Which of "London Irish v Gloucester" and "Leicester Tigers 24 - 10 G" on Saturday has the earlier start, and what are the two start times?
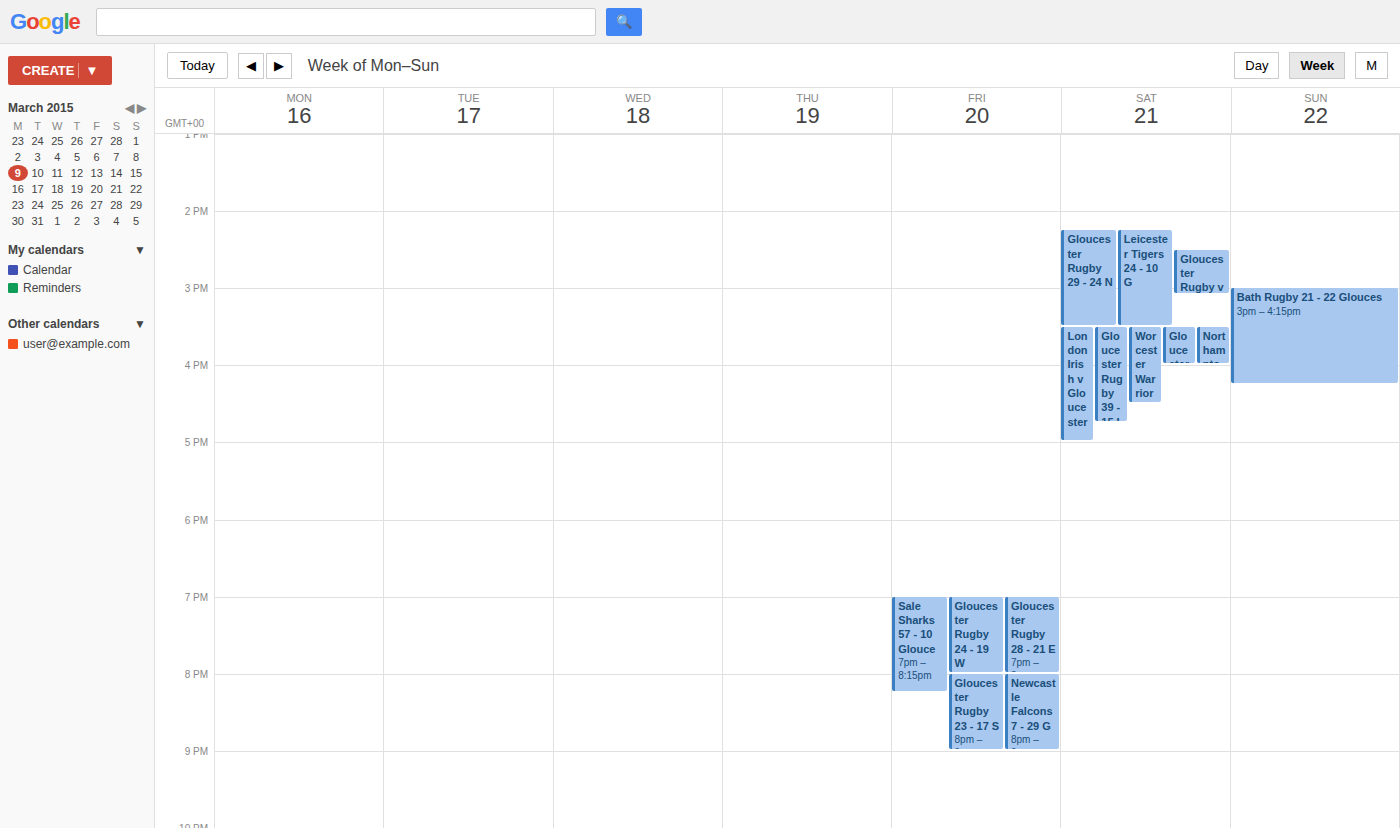
"Leicester Tigers 24 - 10 G" 2:15 PM; "London Irish v Gloucester" 3:30 PM.